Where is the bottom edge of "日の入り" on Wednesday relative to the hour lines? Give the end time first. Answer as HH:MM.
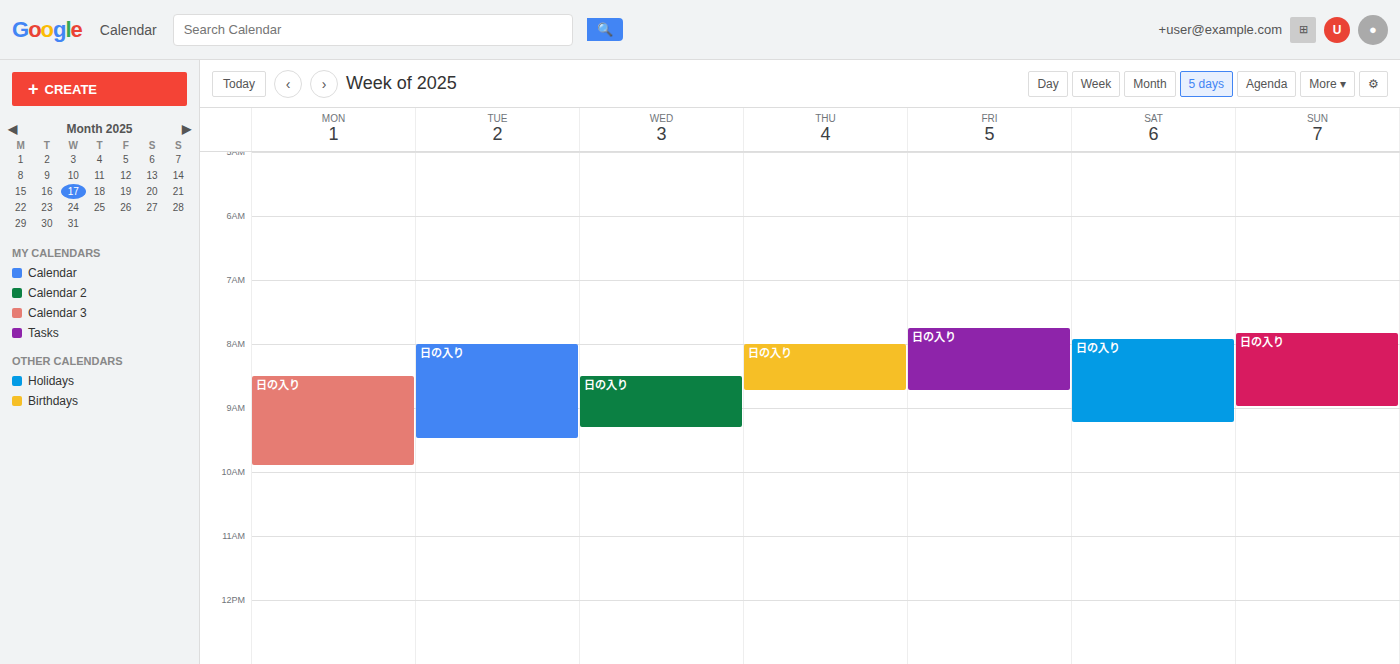
09:20 -- neither: 20 minutes below the 09:00 line and 40 minutes above the 10:00 line.